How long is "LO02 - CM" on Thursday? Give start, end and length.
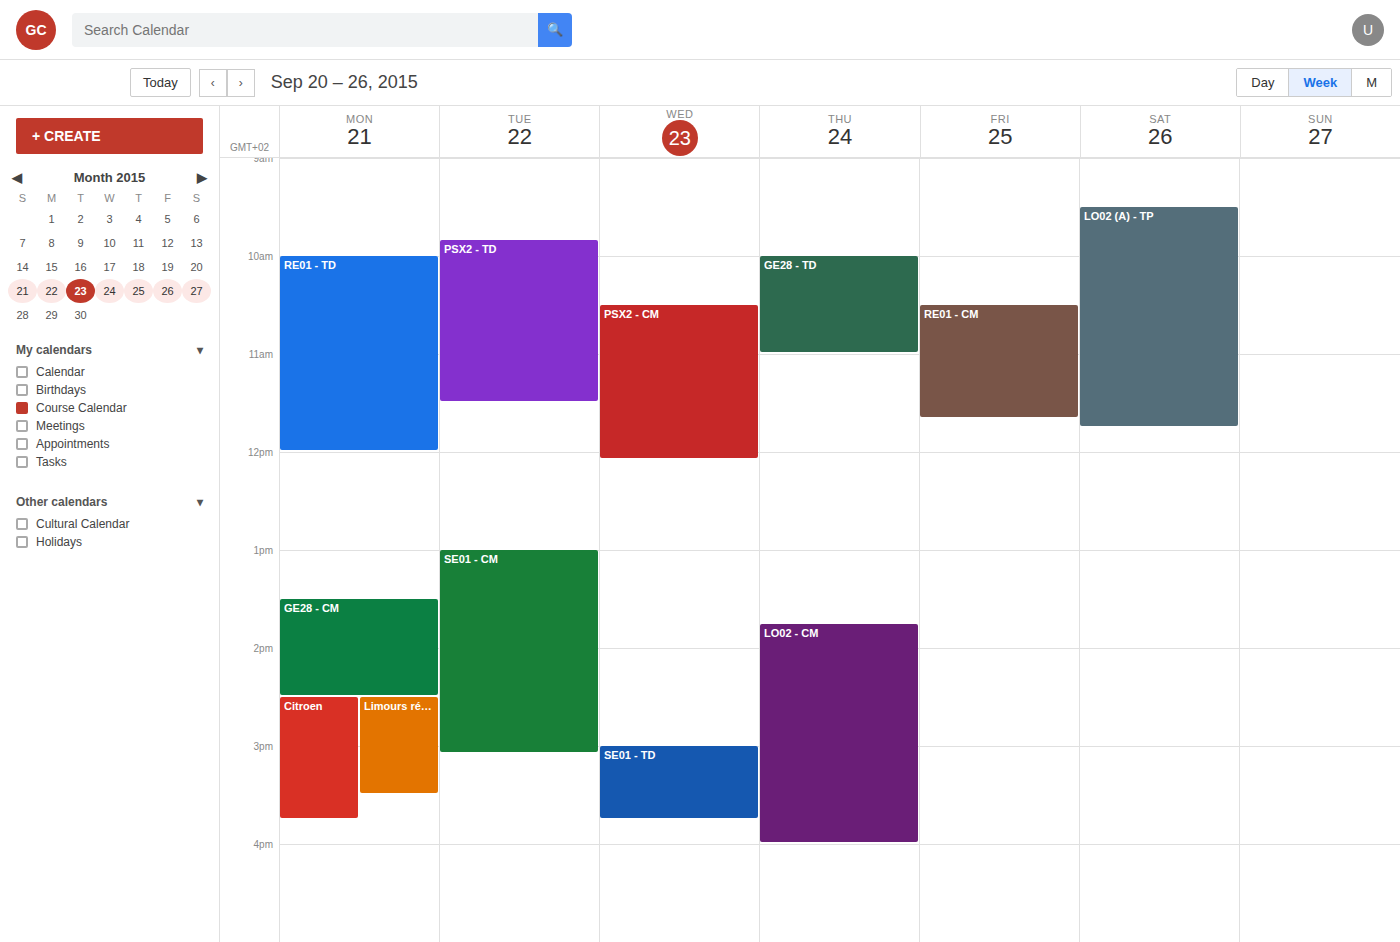
1:45 PM to 4:00 PM, 2 hours 15 minutes